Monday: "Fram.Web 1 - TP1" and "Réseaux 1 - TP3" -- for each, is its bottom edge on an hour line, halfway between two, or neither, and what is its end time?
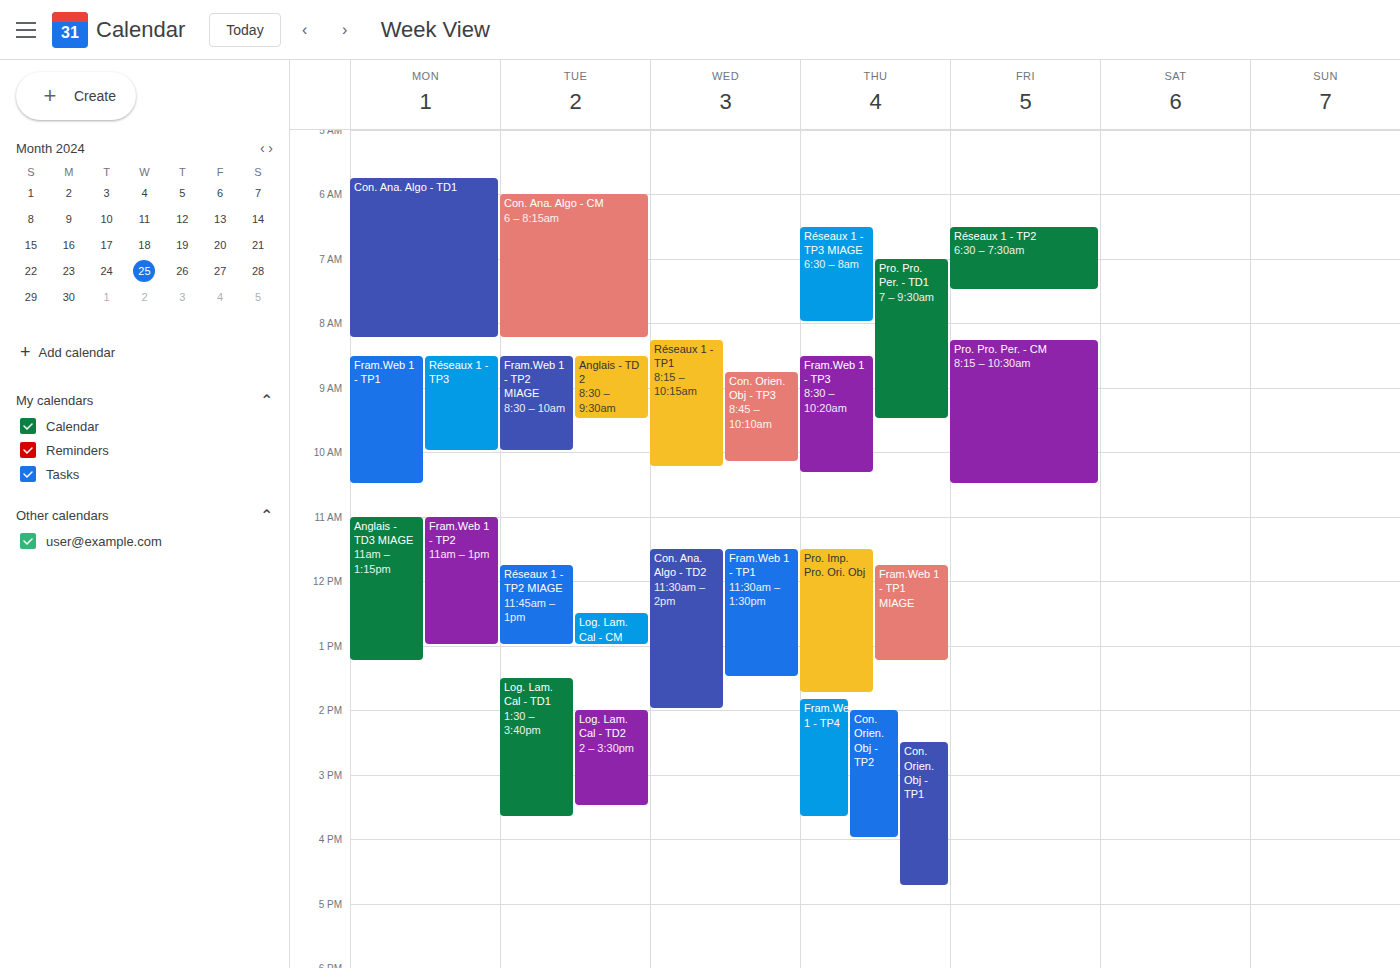
"Fram.Web 1 - TP1": 10:30 AM, halfway between the 10 AM and 11 AM lines. "Réseaux 1 - TP3": 10:00 AM, exactly on the 10 AM line.